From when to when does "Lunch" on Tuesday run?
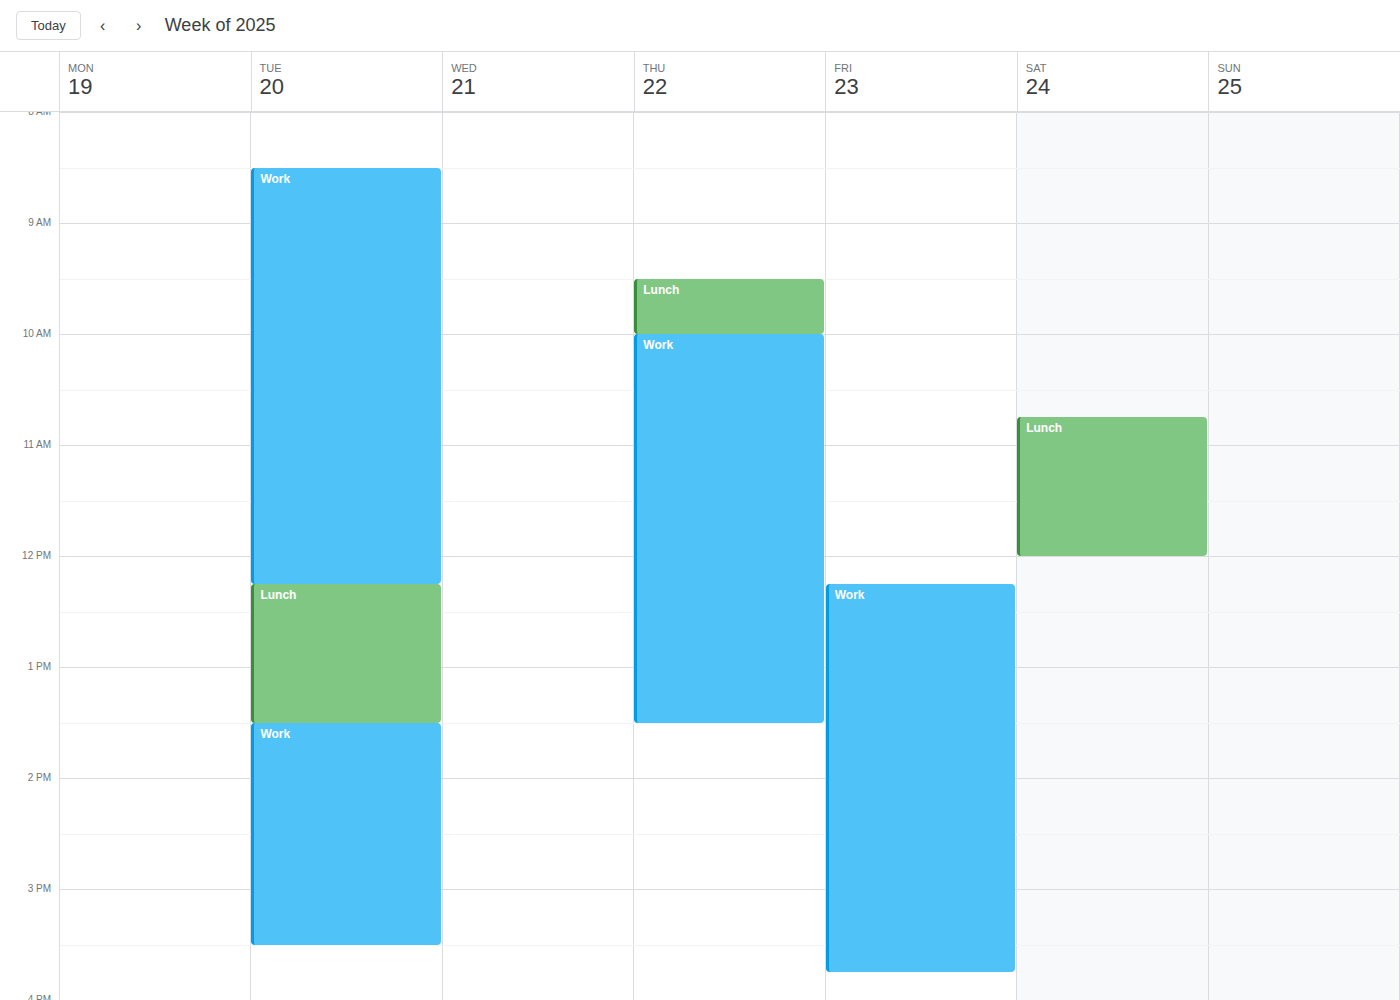
12:15 to 13:30